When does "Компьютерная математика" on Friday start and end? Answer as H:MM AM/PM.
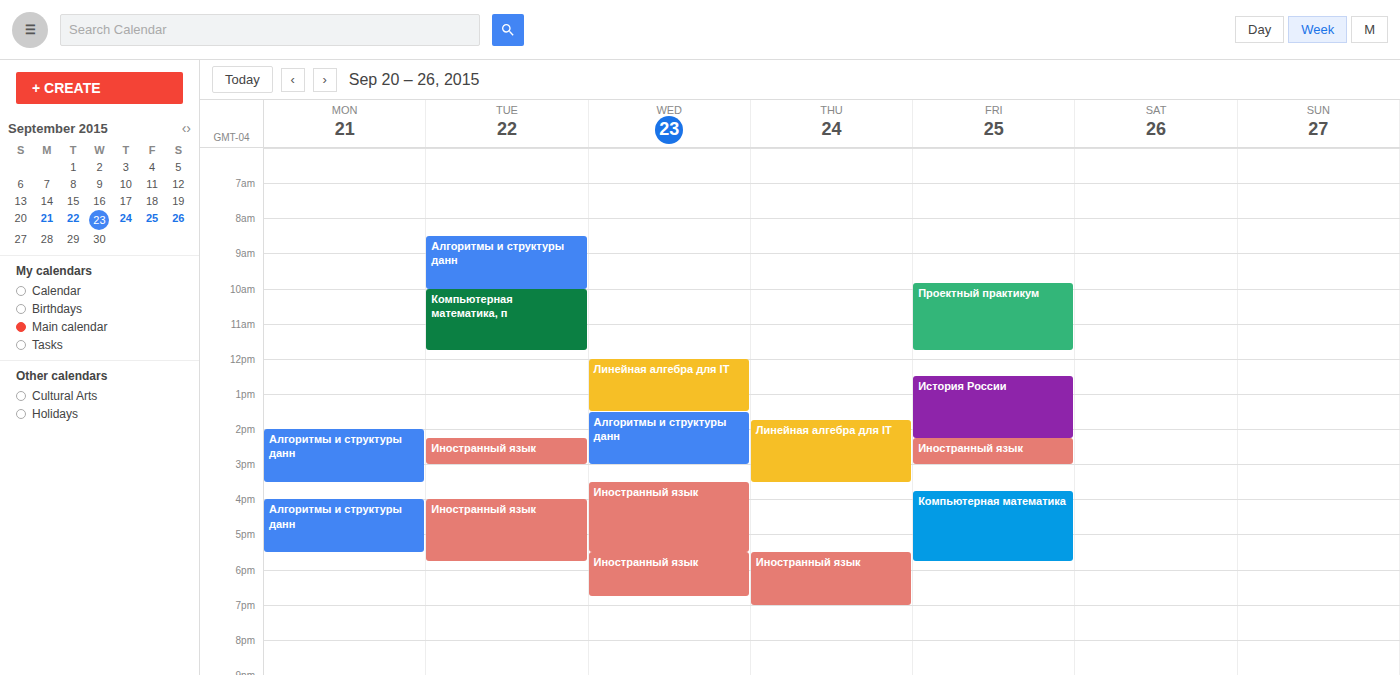
3:45 PM to 5:45 PM